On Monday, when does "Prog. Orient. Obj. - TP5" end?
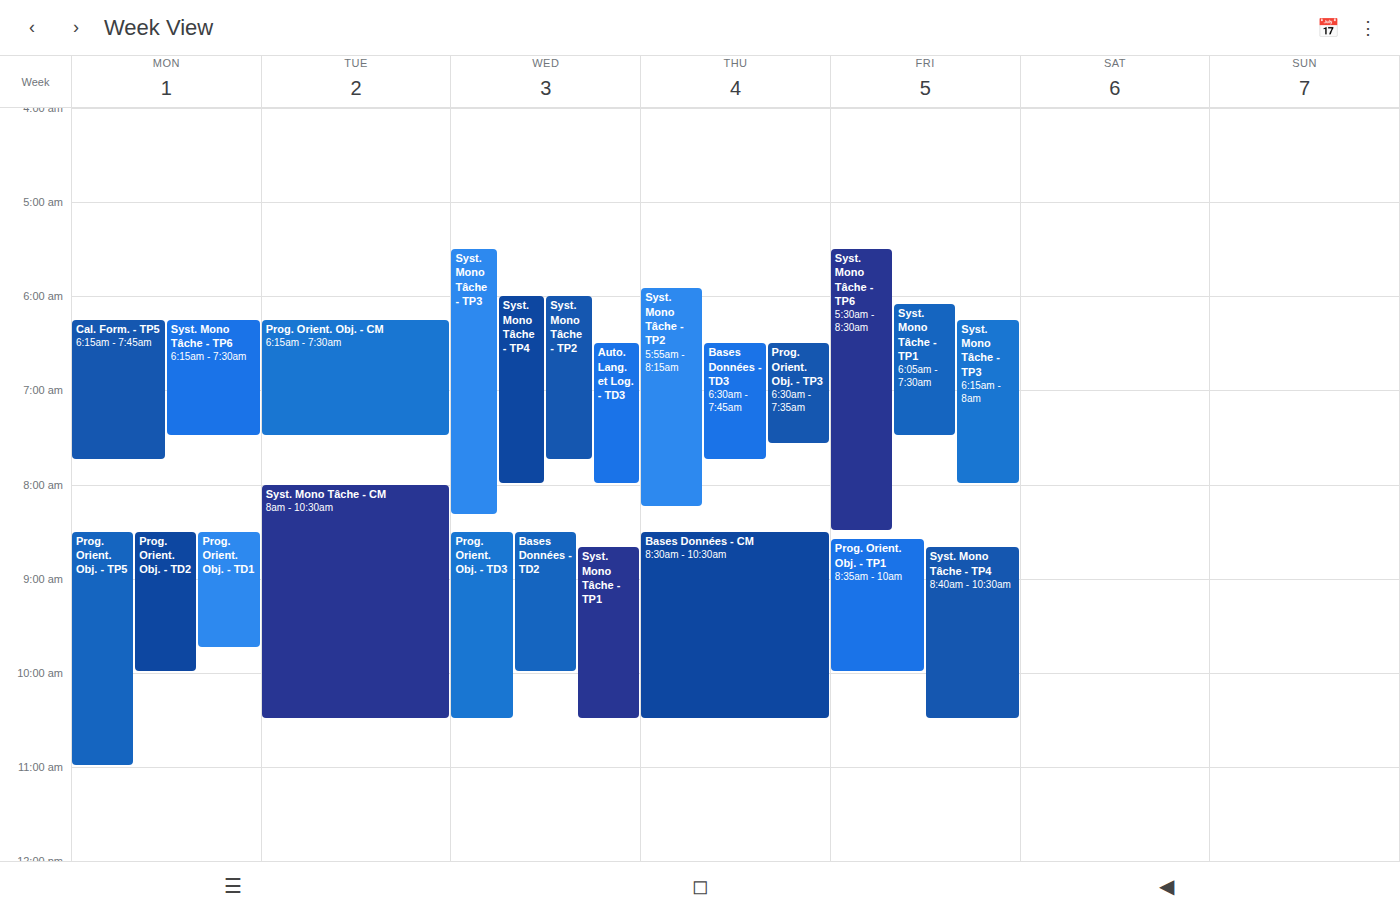
11:00 AM